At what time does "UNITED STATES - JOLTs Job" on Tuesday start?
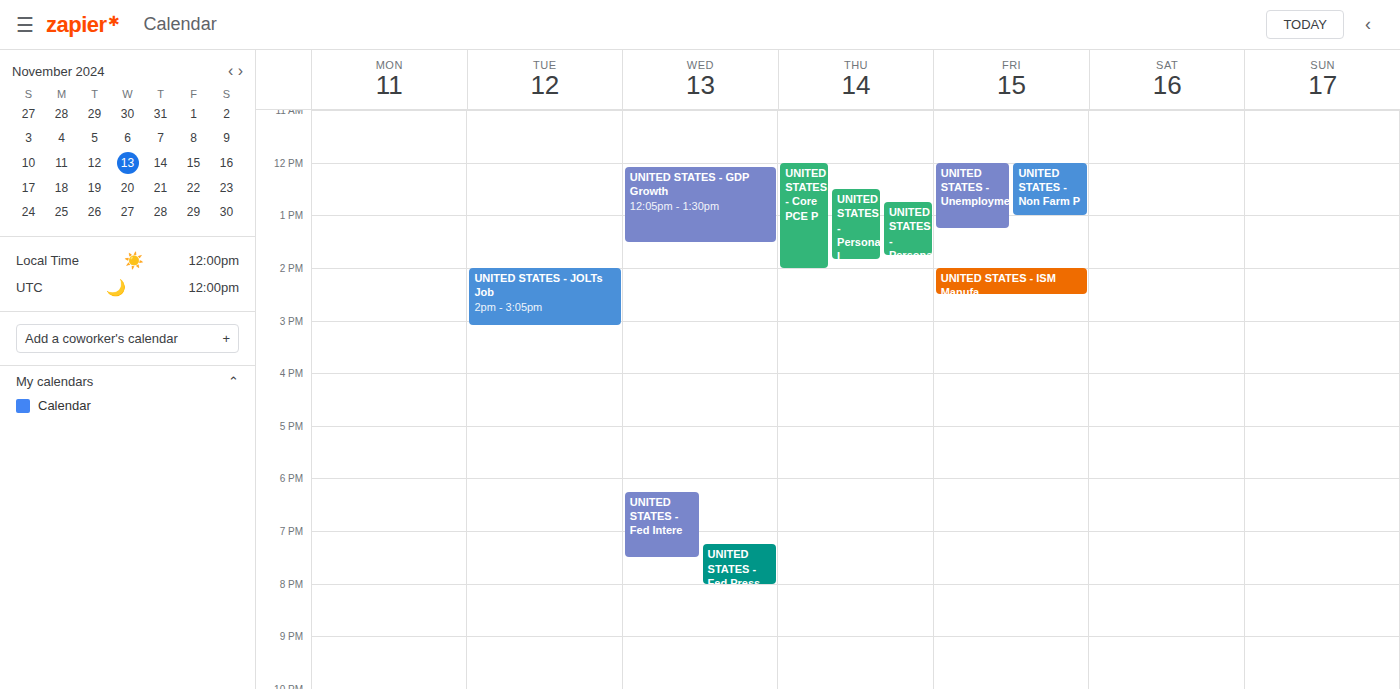
2:00 PM